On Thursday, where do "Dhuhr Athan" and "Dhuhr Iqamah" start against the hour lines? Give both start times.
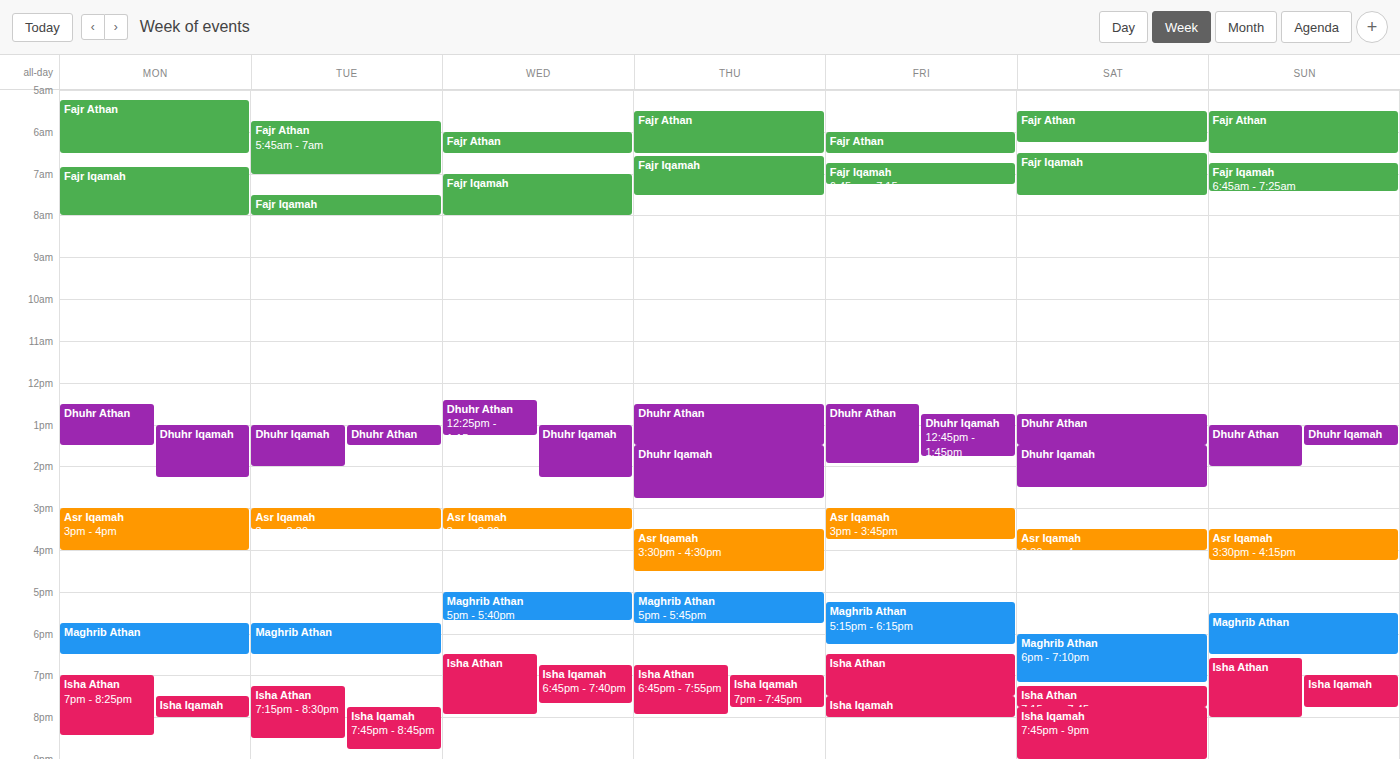
"Dhuhr Athan": 12:30 PM, halfway between the 12 PM and 1 PM lines. "Dhuhr Iqamah": 1:30 PM, halfway between the 1 PM and 2 PM lines.